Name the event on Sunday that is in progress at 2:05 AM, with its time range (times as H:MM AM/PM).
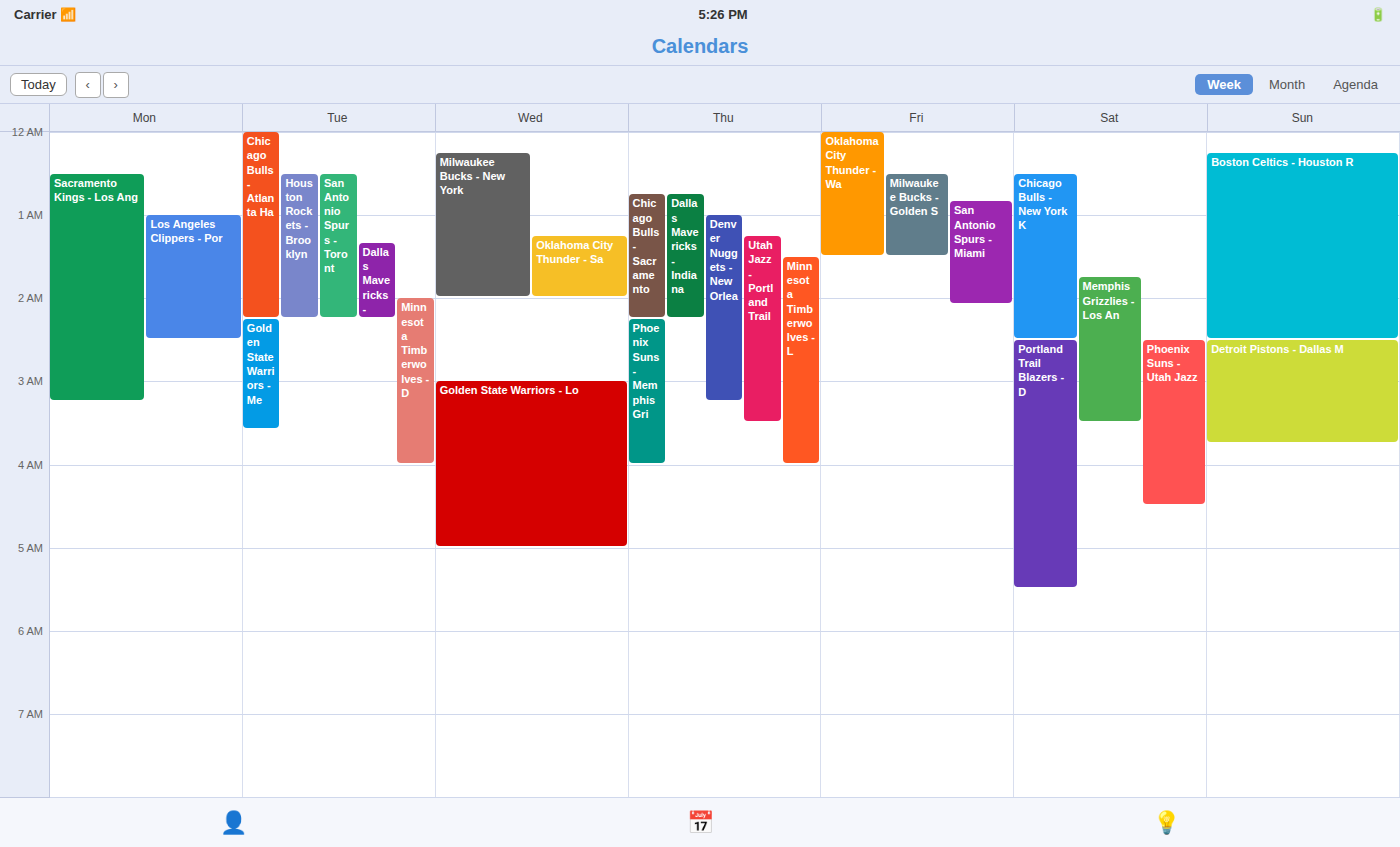
"Boston Celtics - Houston R", 12:15 AM to 2:30 AM